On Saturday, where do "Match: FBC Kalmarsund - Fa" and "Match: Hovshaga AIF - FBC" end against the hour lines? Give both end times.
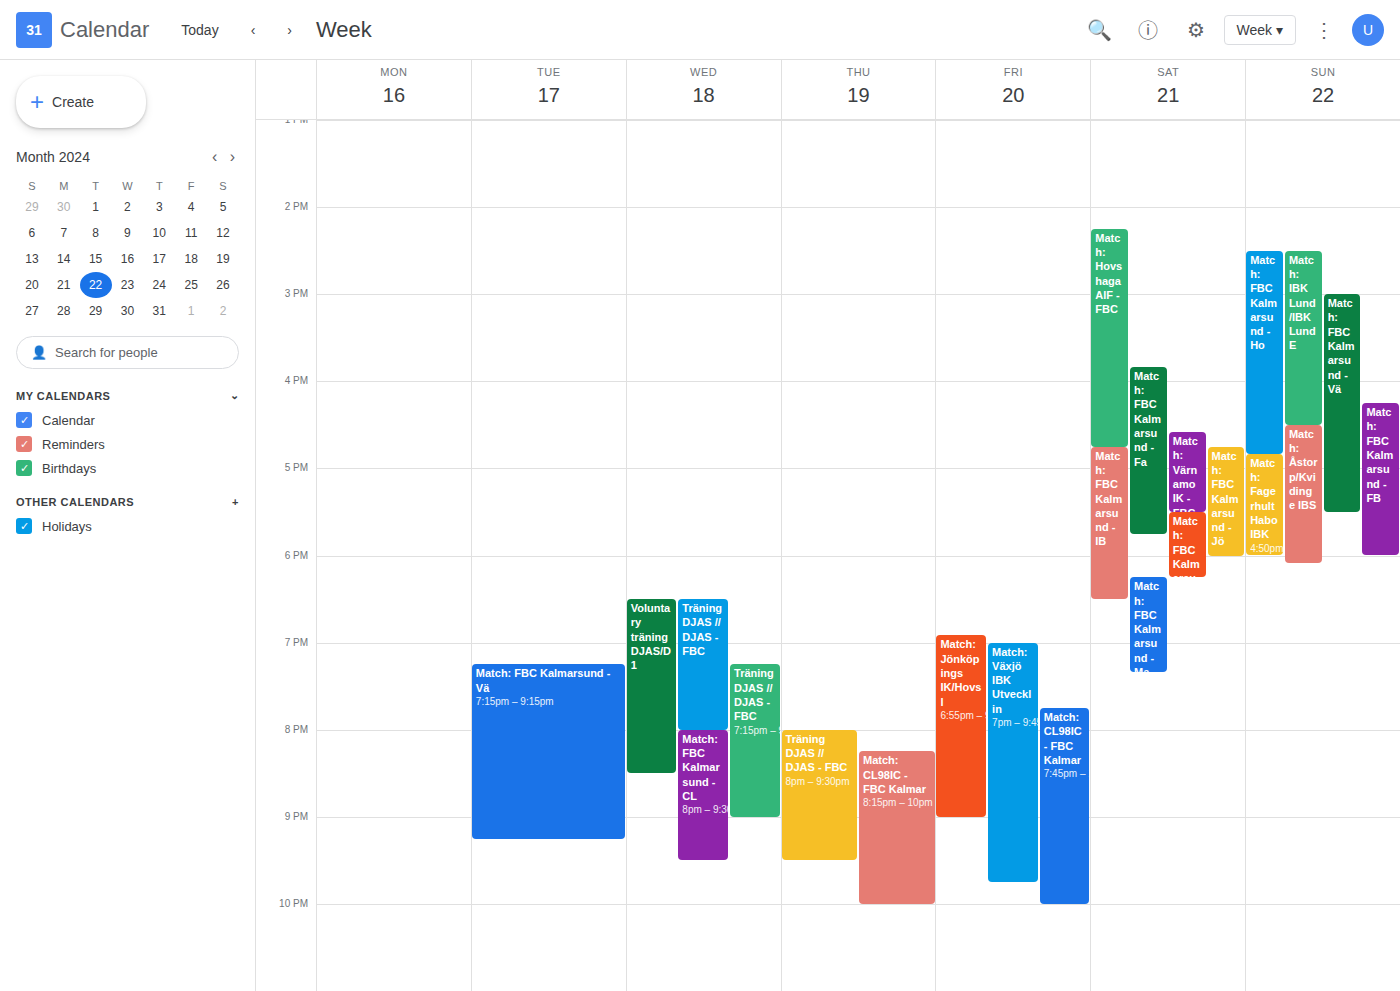
"Match: FBC Kalmarsund - Fa": 5:45 PM, neither: three quarters of the way from the 5 PM line to the 6 PM line. "Match: Hovshaga AIF - FBC": 4:45 PM, neither: three quarters of the way from the 4 PM line to the 5 PM line.